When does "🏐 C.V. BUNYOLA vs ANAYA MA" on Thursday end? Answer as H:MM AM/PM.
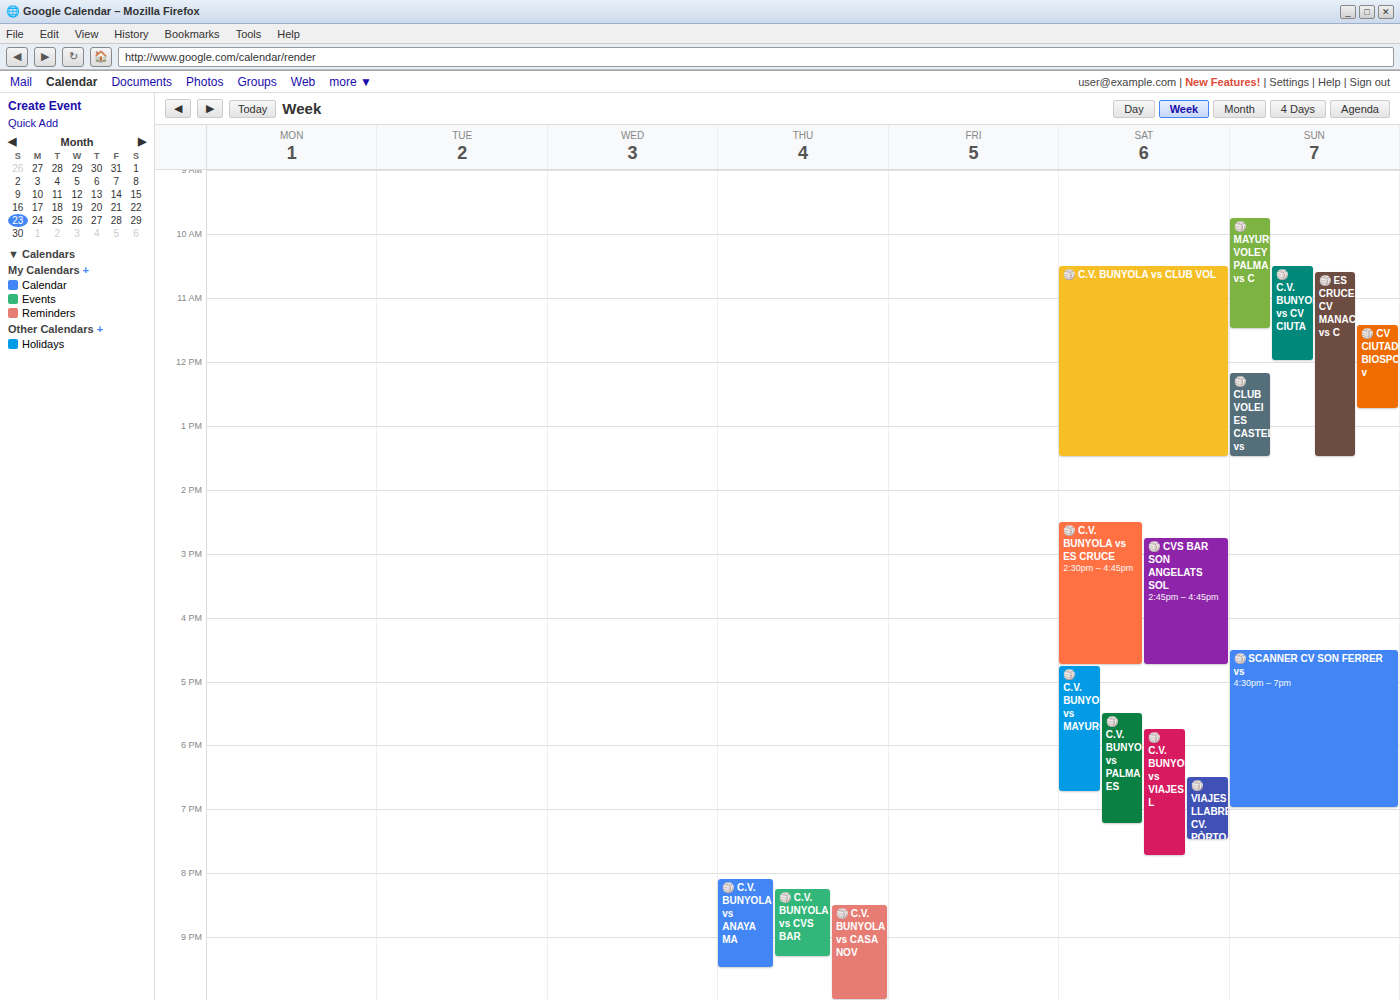
9:30 PM